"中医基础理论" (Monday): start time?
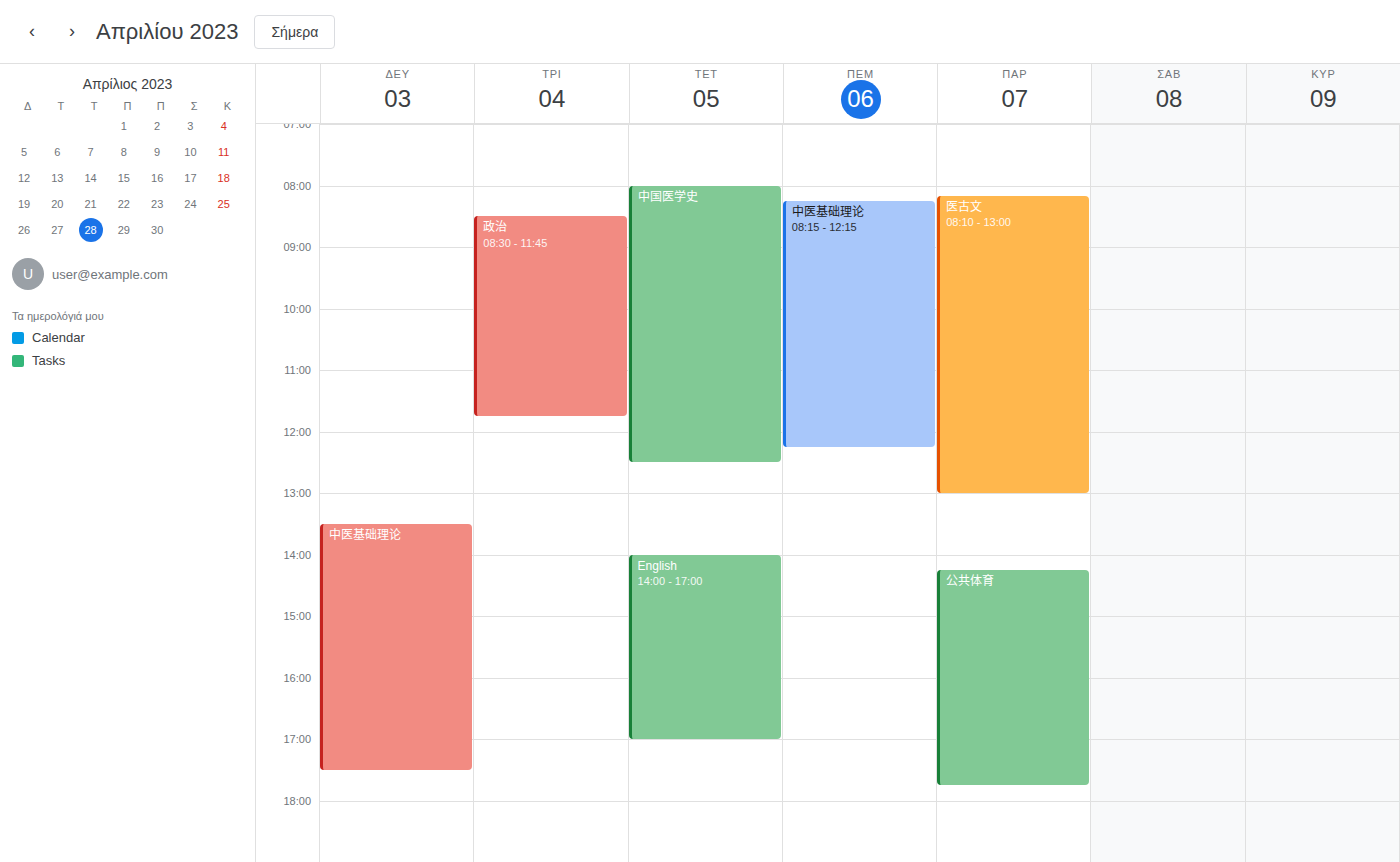
1:30 PM